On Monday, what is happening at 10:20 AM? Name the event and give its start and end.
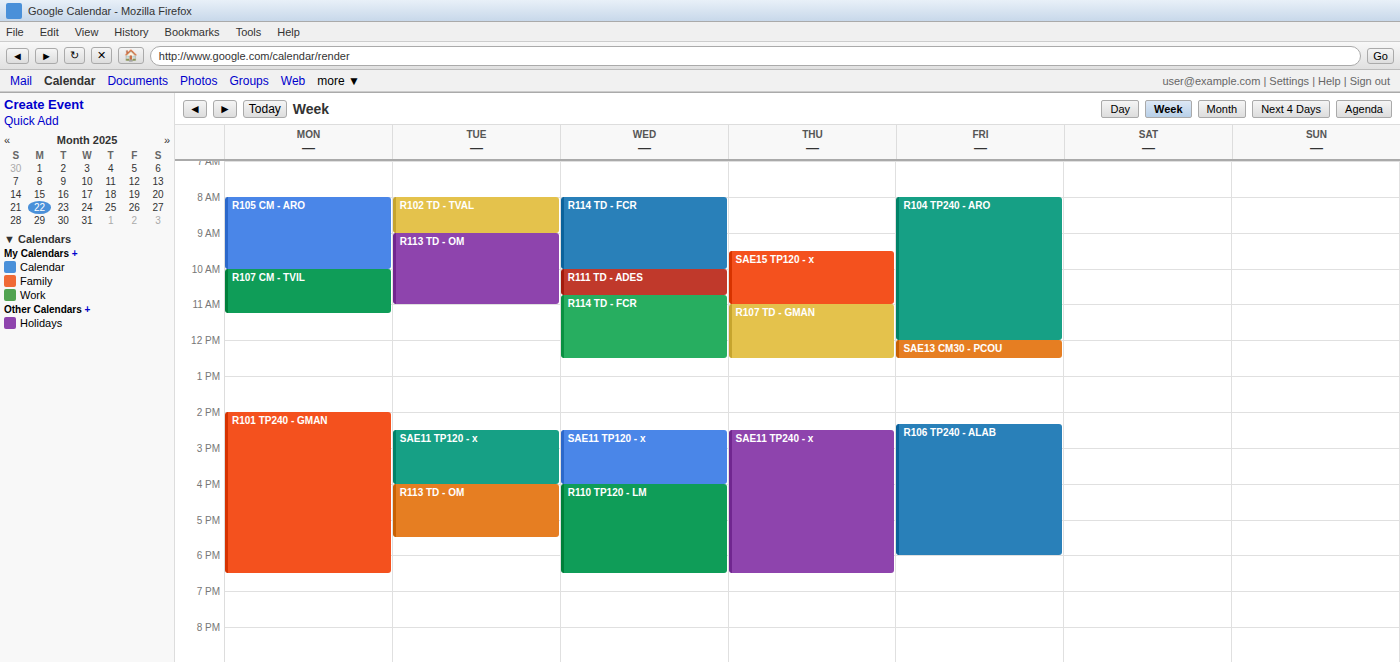
"R107 CM - TVIL", 10:00 AM to 11:15 AM